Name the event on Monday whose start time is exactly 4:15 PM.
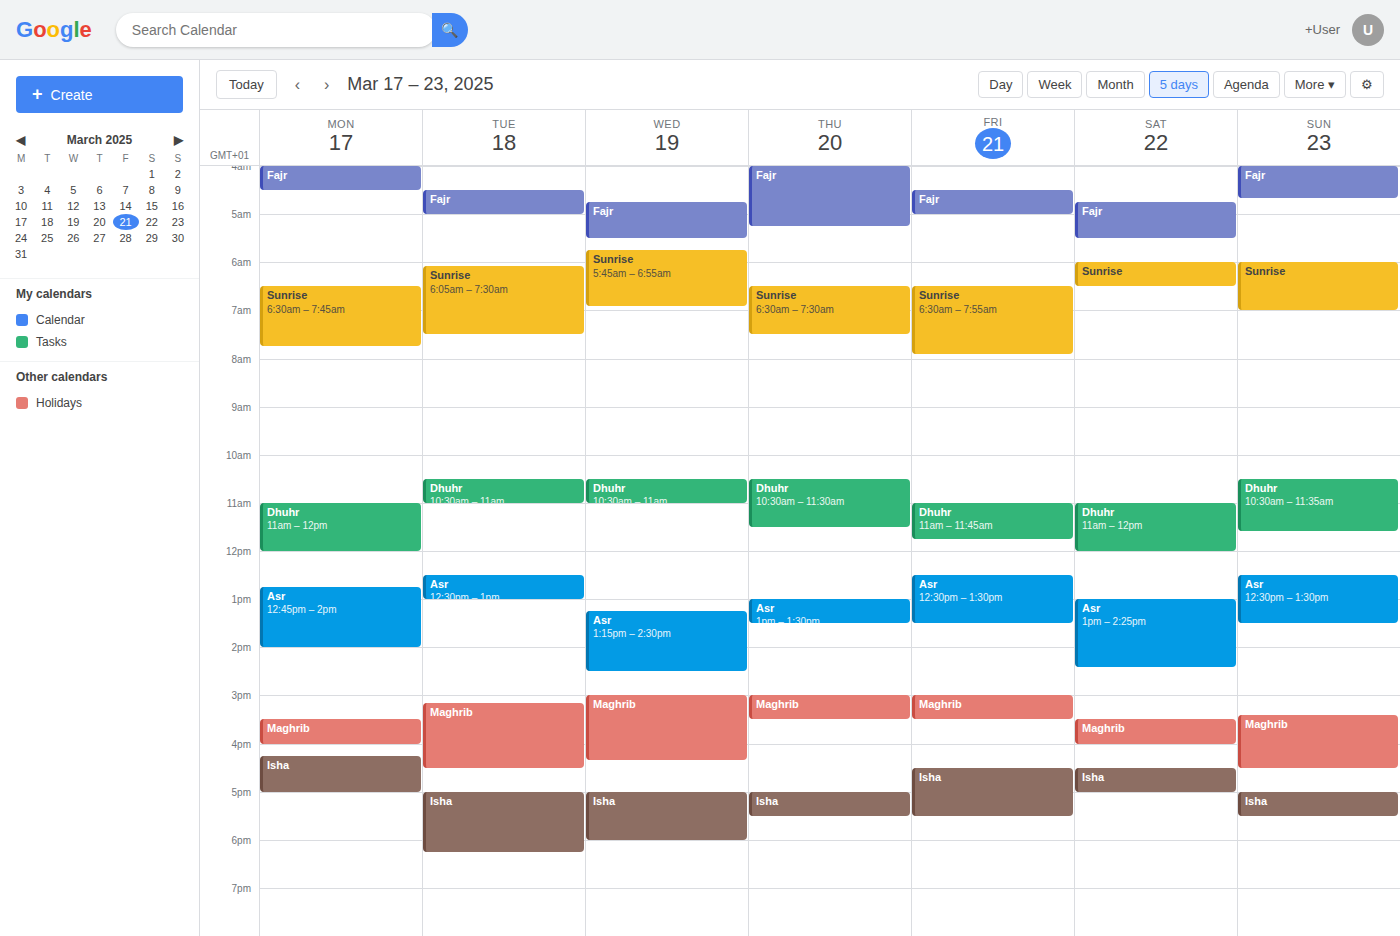
"Isha"